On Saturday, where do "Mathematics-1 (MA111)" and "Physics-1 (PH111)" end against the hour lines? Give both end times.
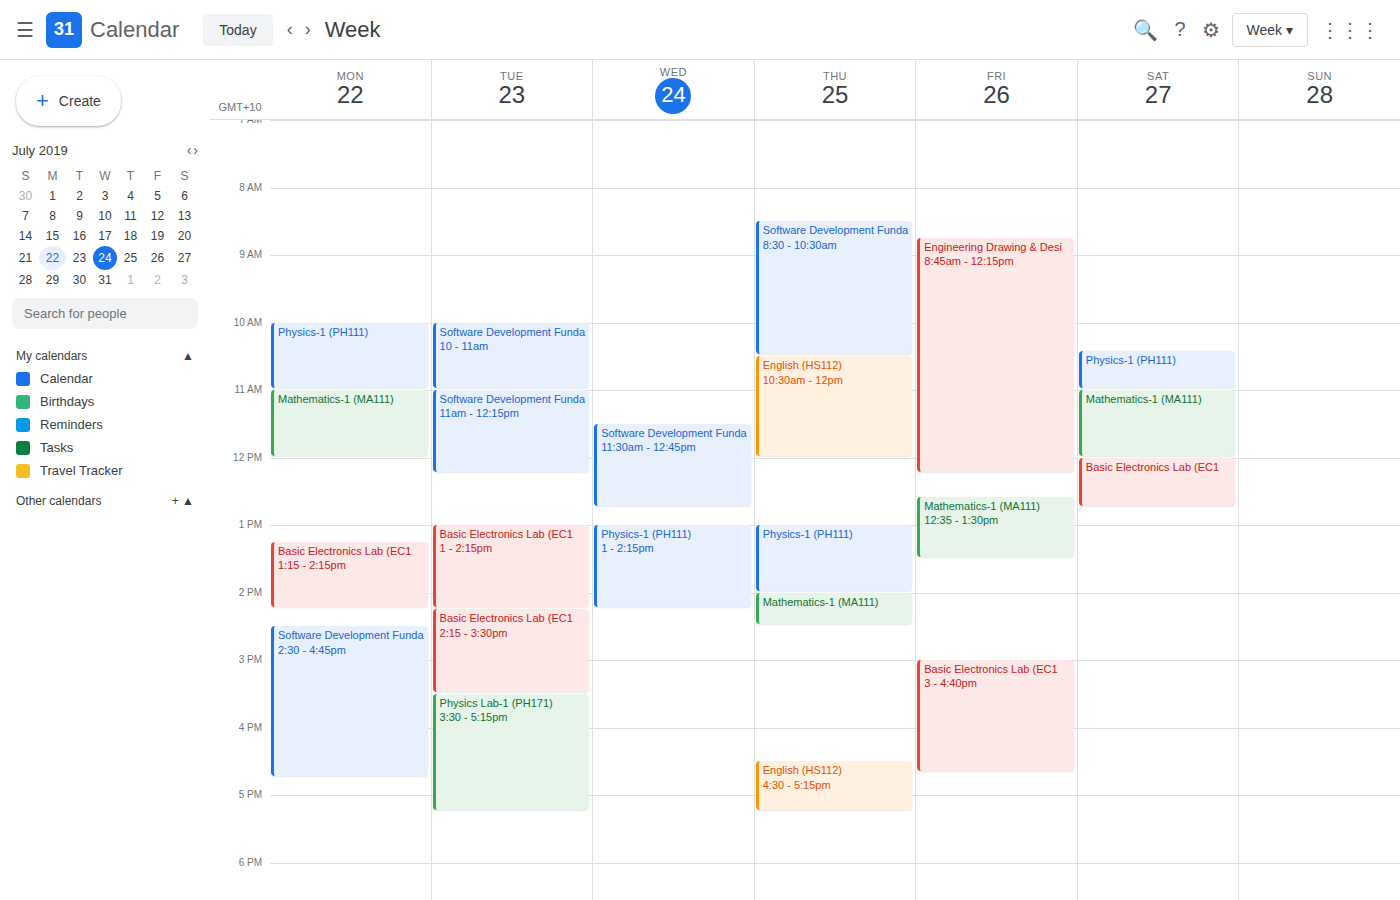
"Mathematics-1 (MA111)": 12:00 PM, exactly on the 12 PM line. "Physics-1 (PH111)": 11:00 AM, exactly on the 11 AM line.